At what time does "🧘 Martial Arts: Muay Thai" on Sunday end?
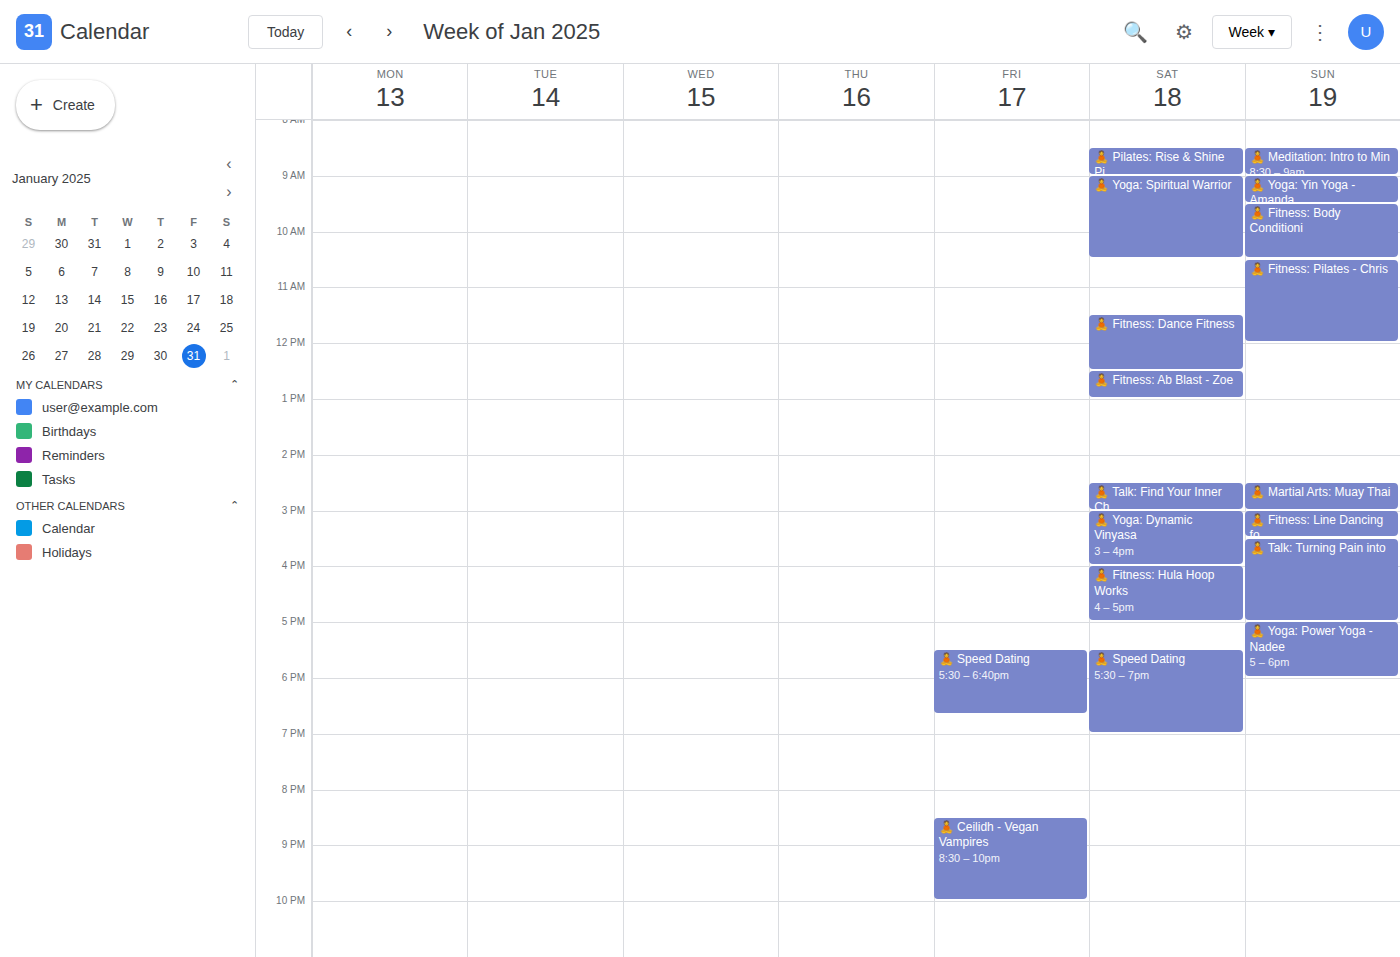
15:00